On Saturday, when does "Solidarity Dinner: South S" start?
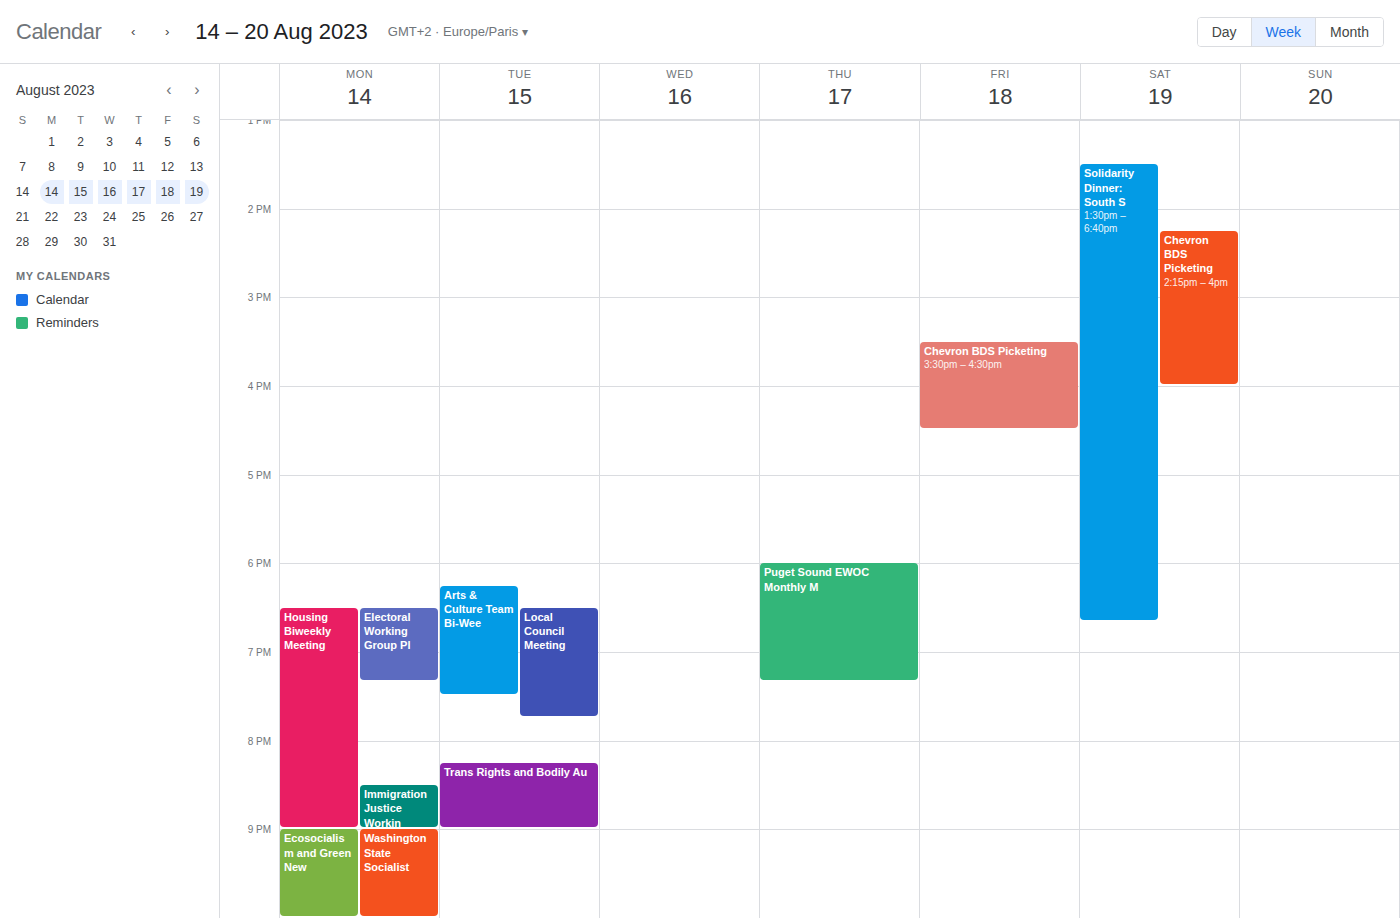
1:30 PM